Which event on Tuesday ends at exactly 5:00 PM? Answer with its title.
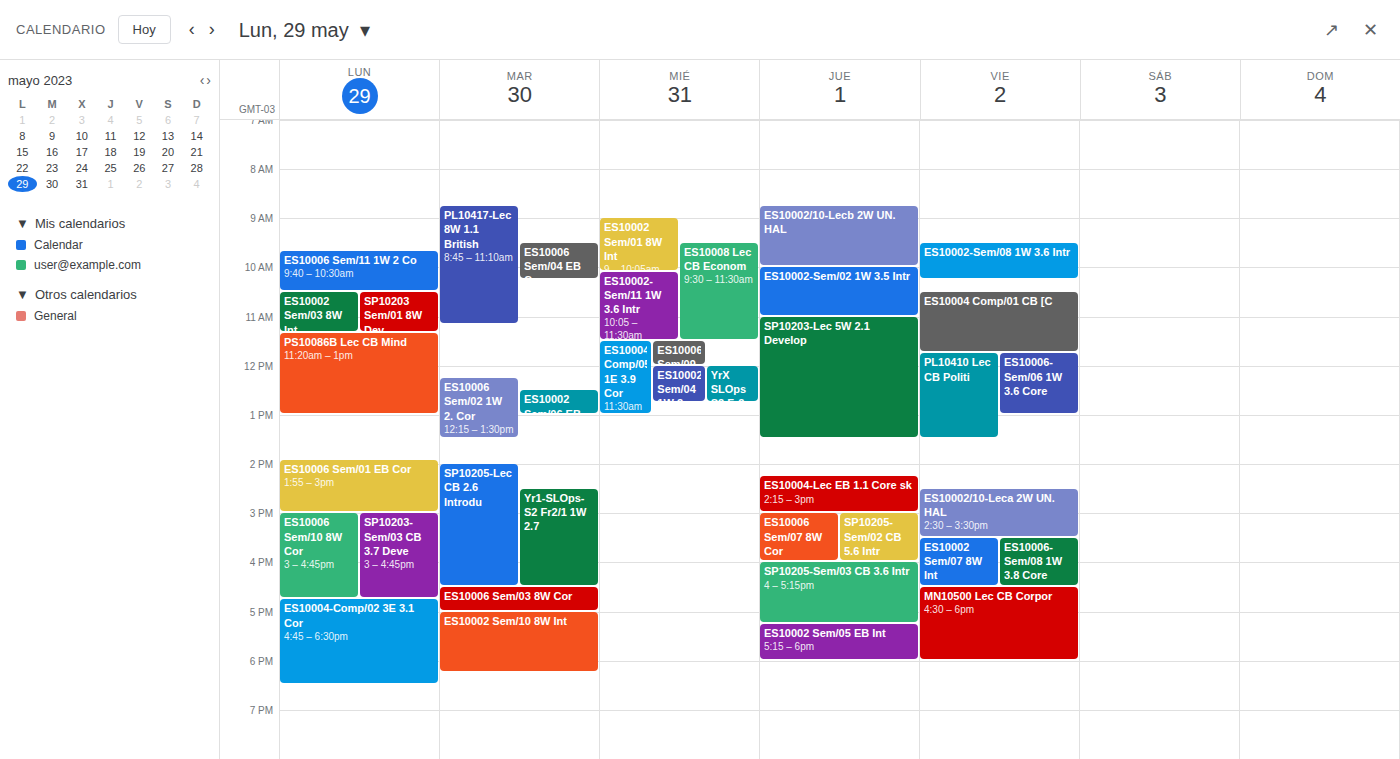
"ES10006 Sem/03 8W Cor"